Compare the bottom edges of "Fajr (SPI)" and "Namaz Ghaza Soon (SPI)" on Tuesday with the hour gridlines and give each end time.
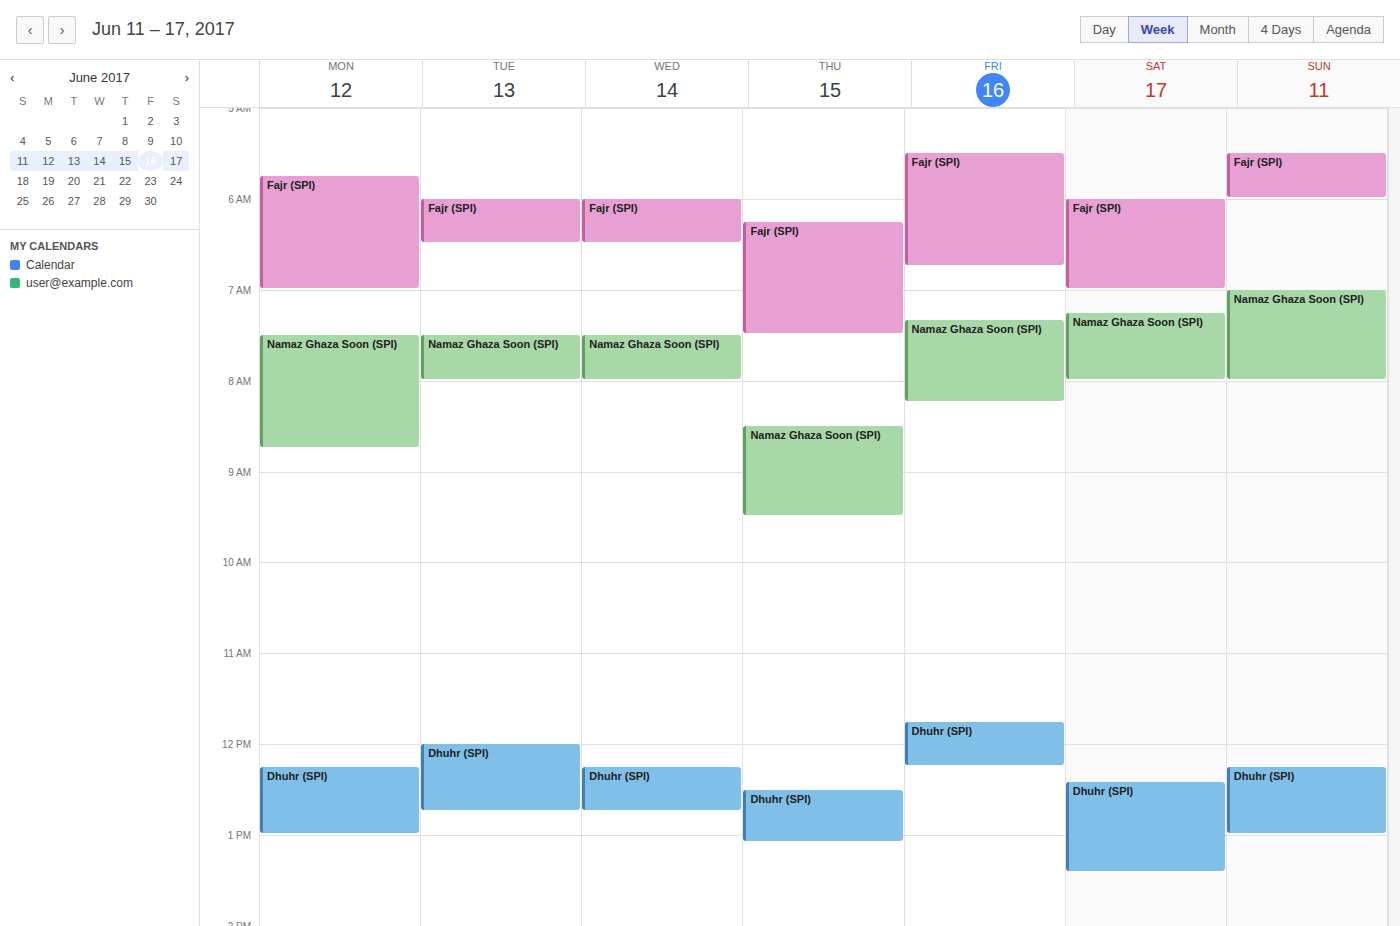
"Fajr (SPI)": 6:30 AM, halfway between the 6 AM and 7 AM lines. "Namaz Ghaza Soon (SPI)": 8:00 AM, exactly on the 8 AM line.